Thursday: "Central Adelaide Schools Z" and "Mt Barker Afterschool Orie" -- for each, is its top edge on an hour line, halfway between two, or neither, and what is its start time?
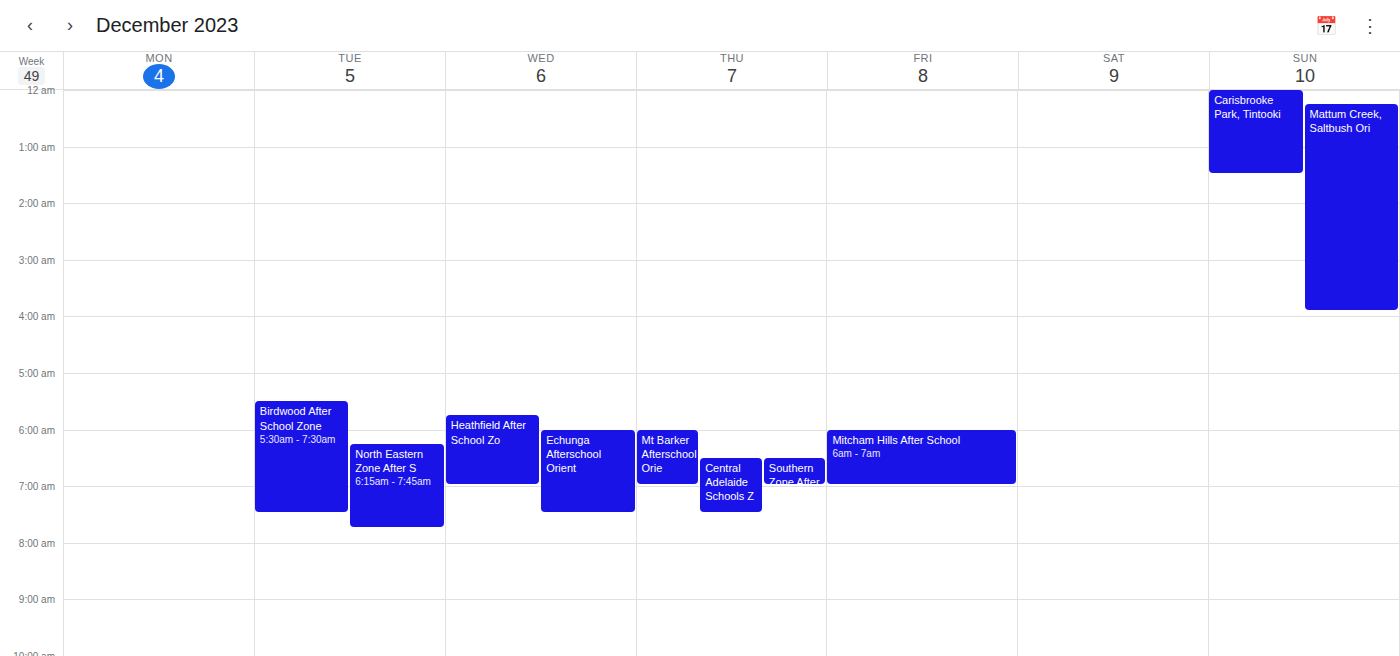
"Central Adelaide Schools Z": 06:30, halfway between the 06:00 and 07:00 lines. "Mt Barker Afterschool Orie": 06:00, exactly on the 06:00 line.